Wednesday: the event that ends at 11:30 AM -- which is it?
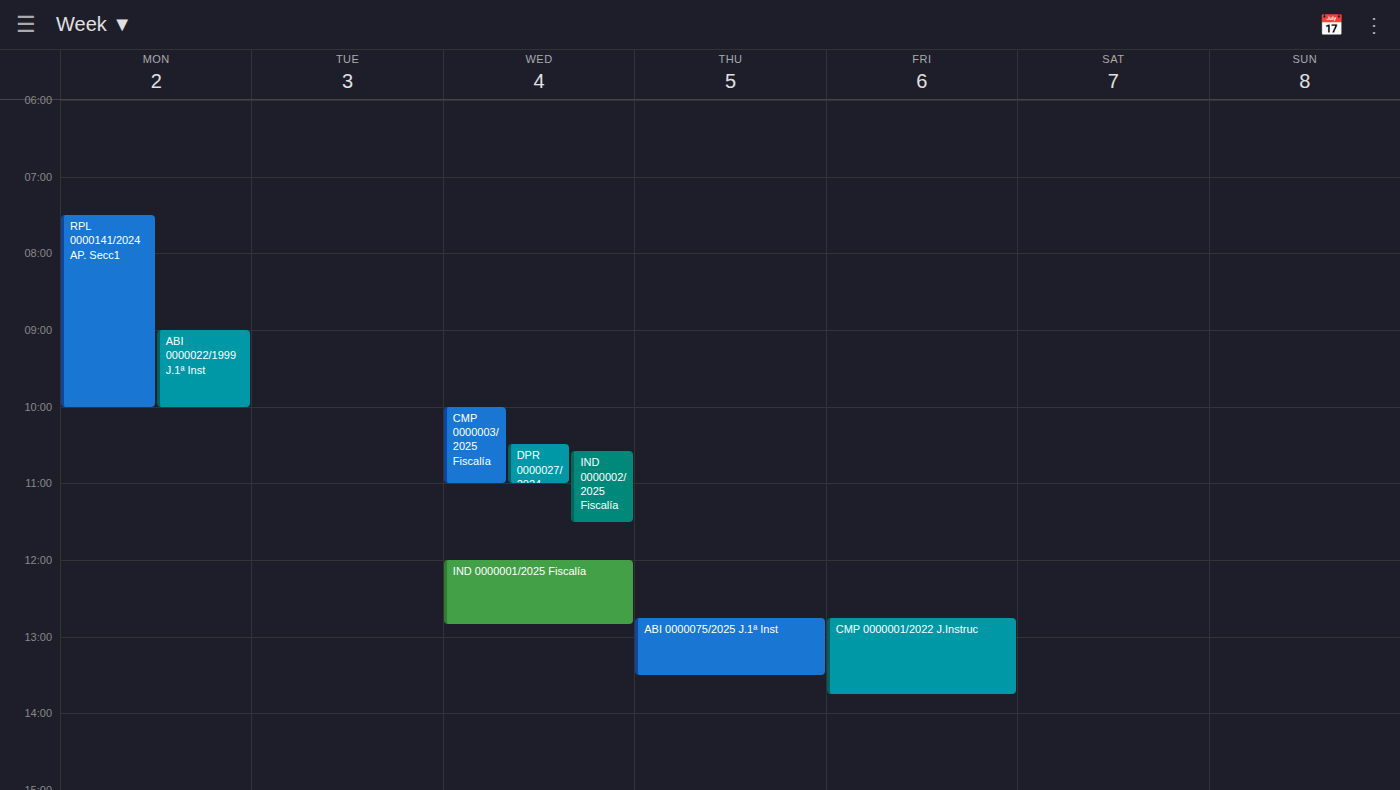
"IND 0000002/2025 Fiscalía"